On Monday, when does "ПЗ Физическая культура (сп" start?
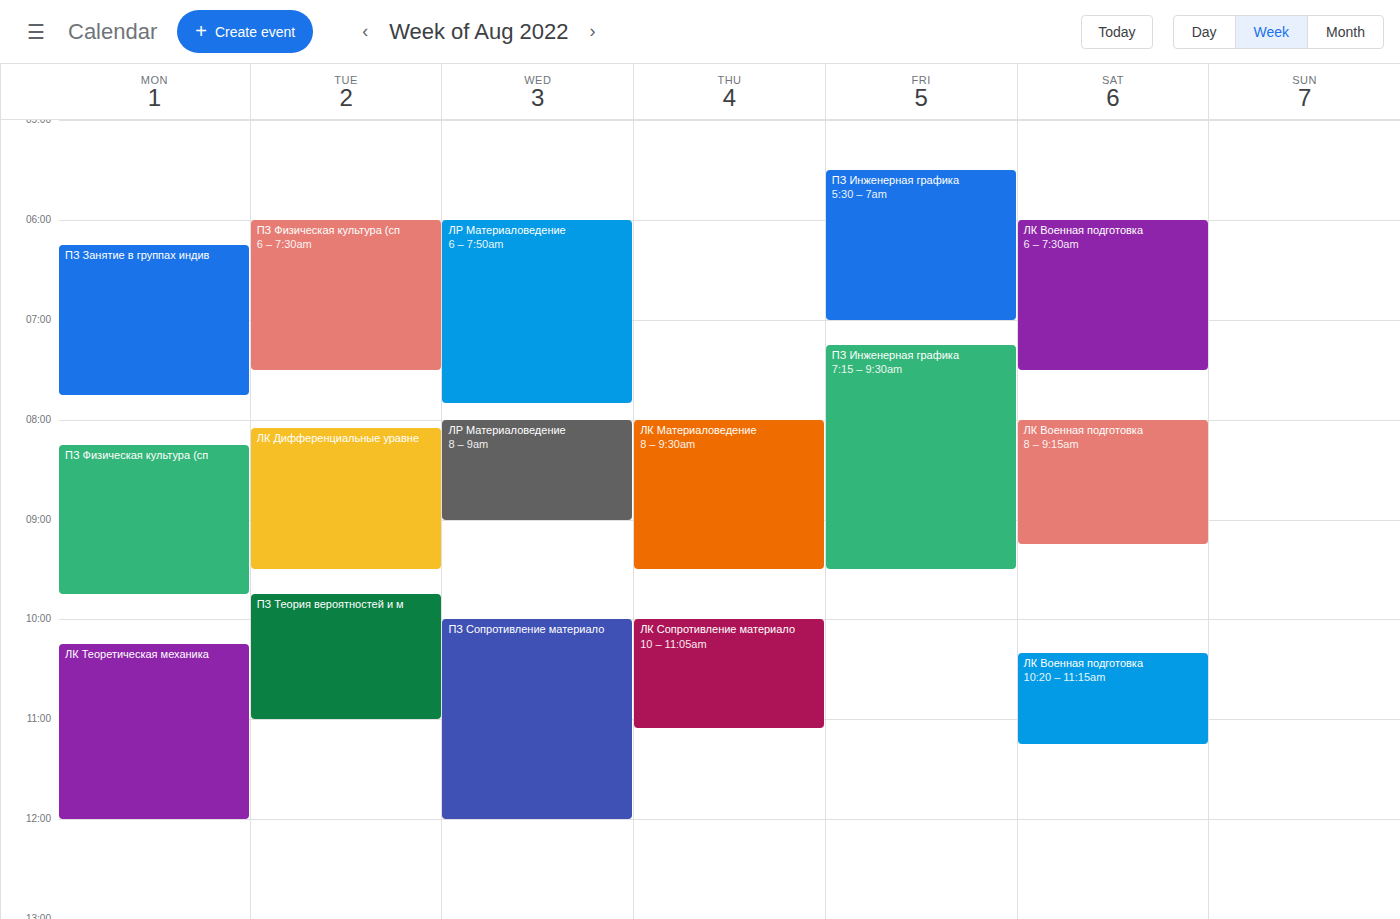
08:15